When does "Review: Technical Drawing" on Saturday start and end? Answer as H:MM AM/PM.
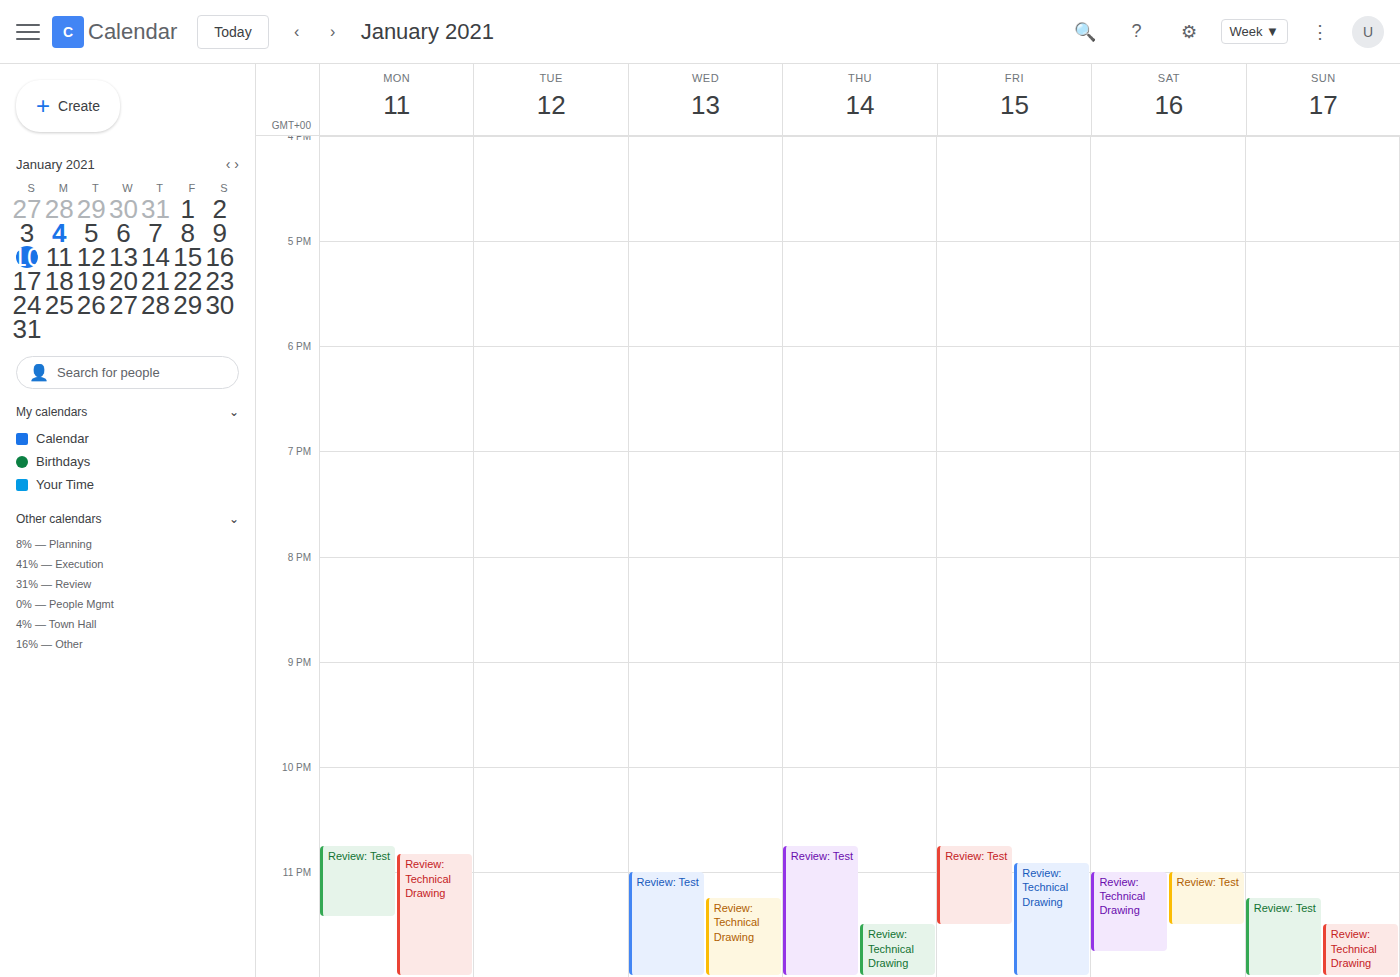
11:00 PM to 11:45 PM